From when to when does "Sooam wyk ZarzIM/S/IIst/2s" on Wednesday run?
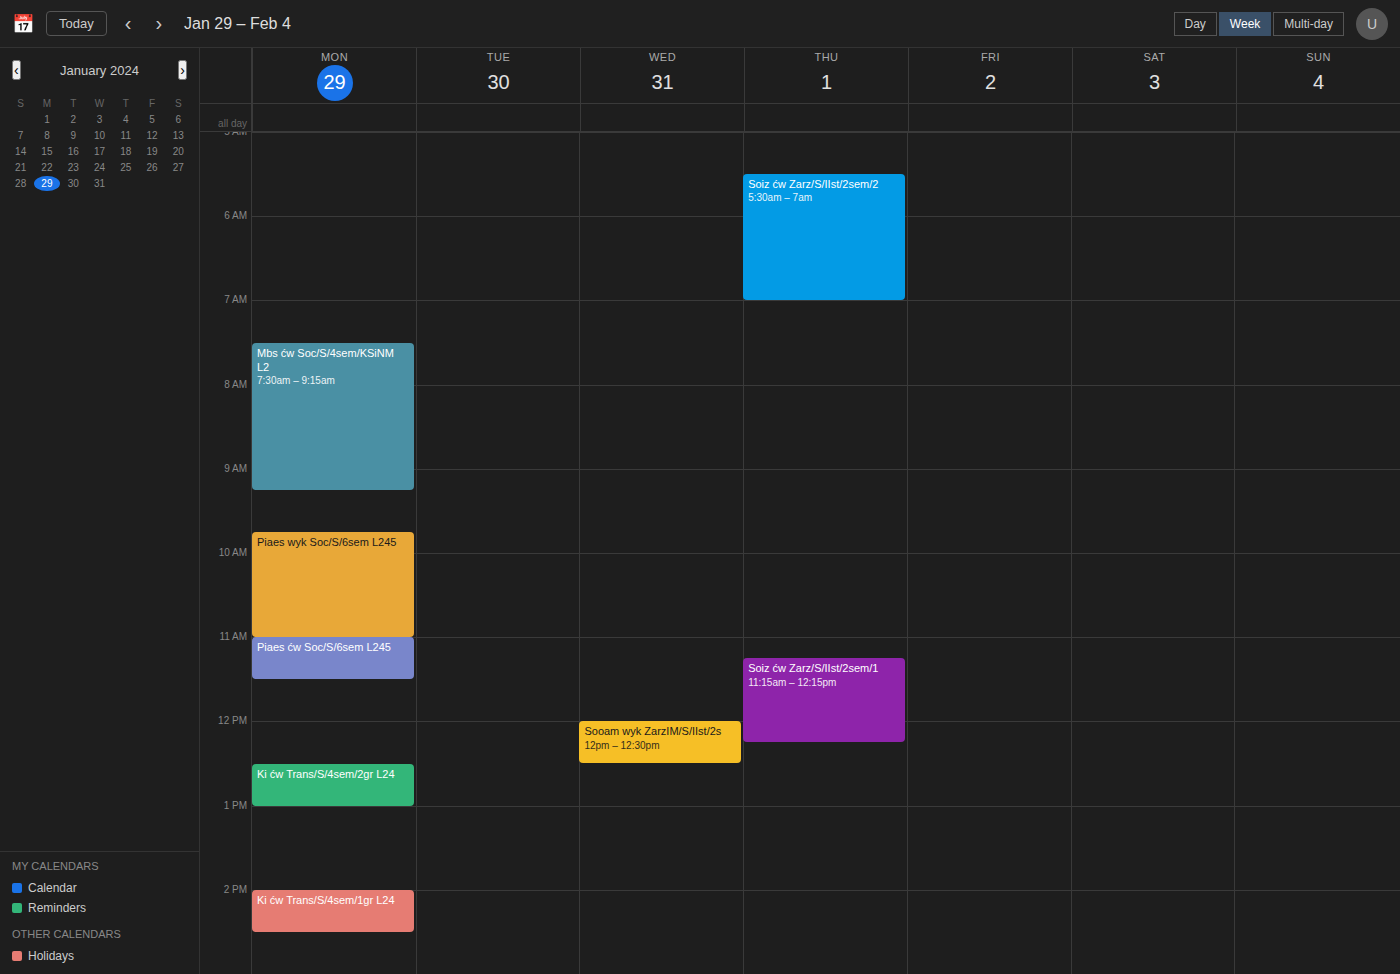
12:00 PM to 12:30 PM